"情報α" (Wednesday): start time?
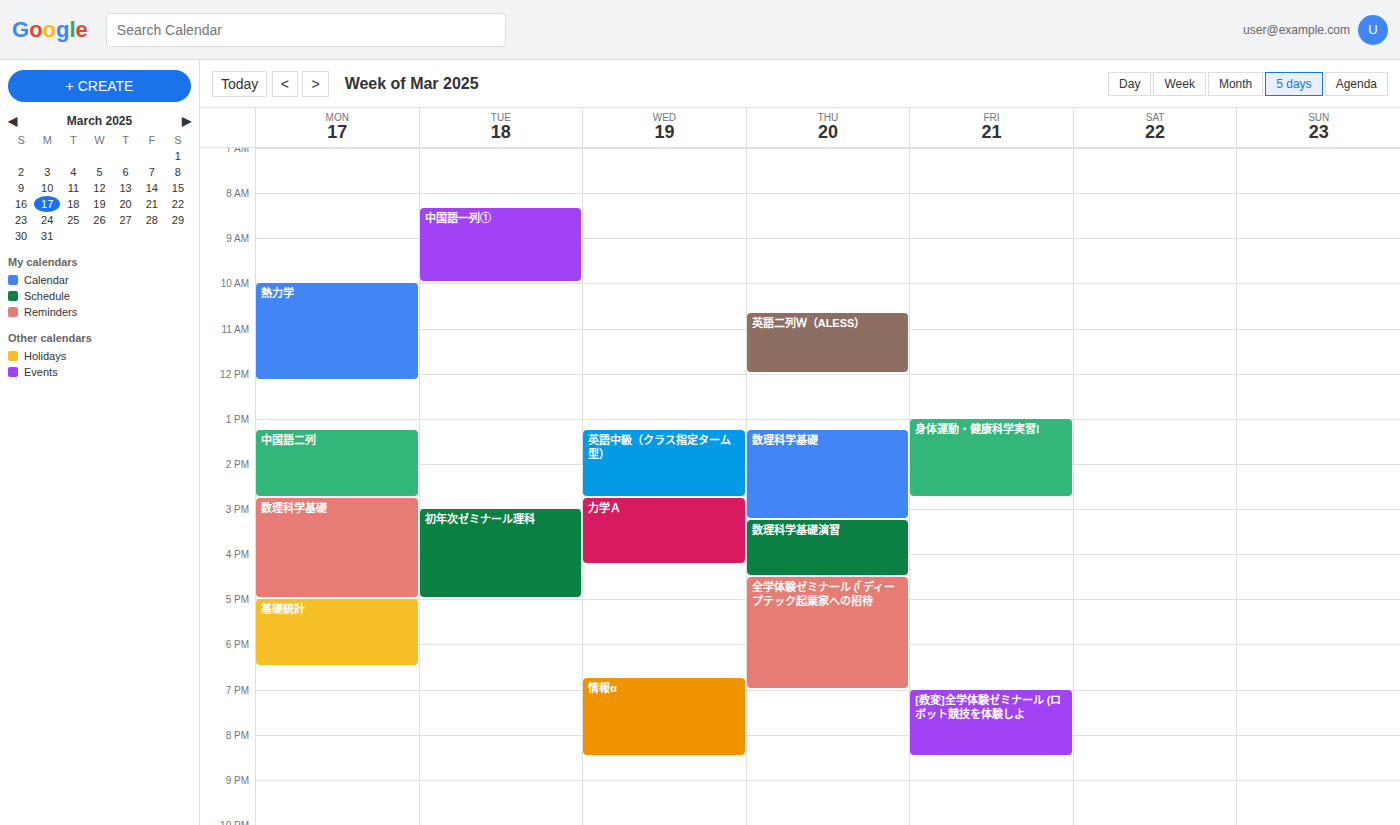
6:45 PM